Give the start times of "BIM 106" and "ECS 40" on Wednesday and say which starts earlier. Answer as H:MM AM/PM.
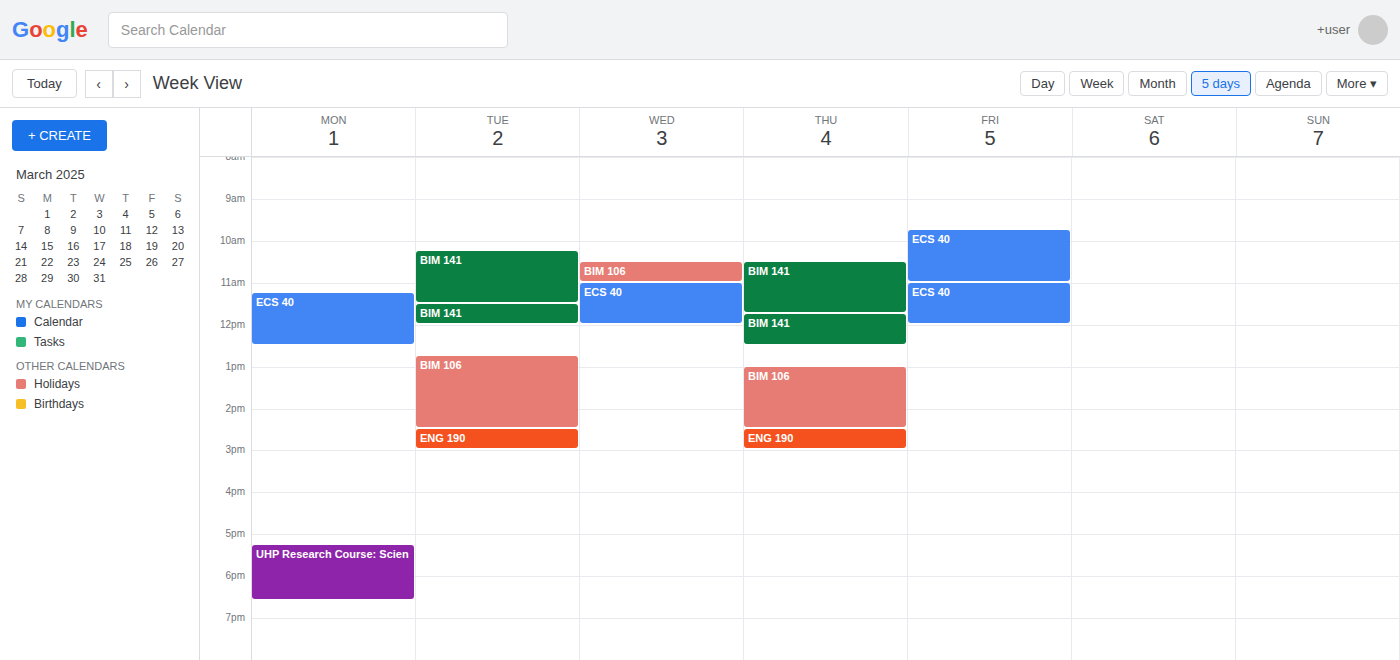
"BIM 106" 10:30 AM; "ECS 40" 11:00 AM.